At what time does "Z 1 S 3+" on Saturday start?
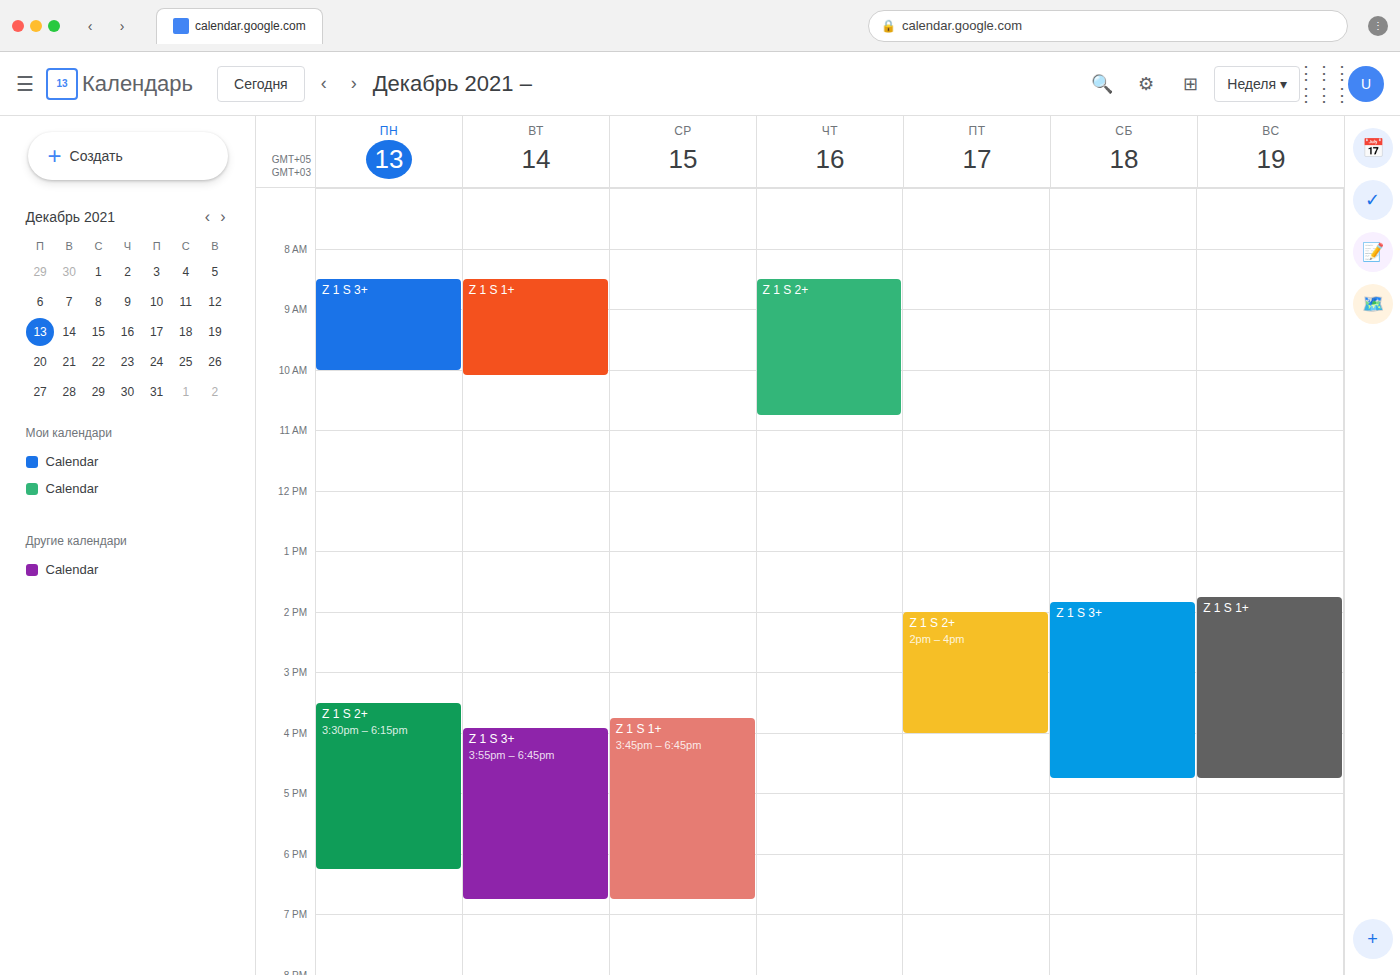
1:50 PM